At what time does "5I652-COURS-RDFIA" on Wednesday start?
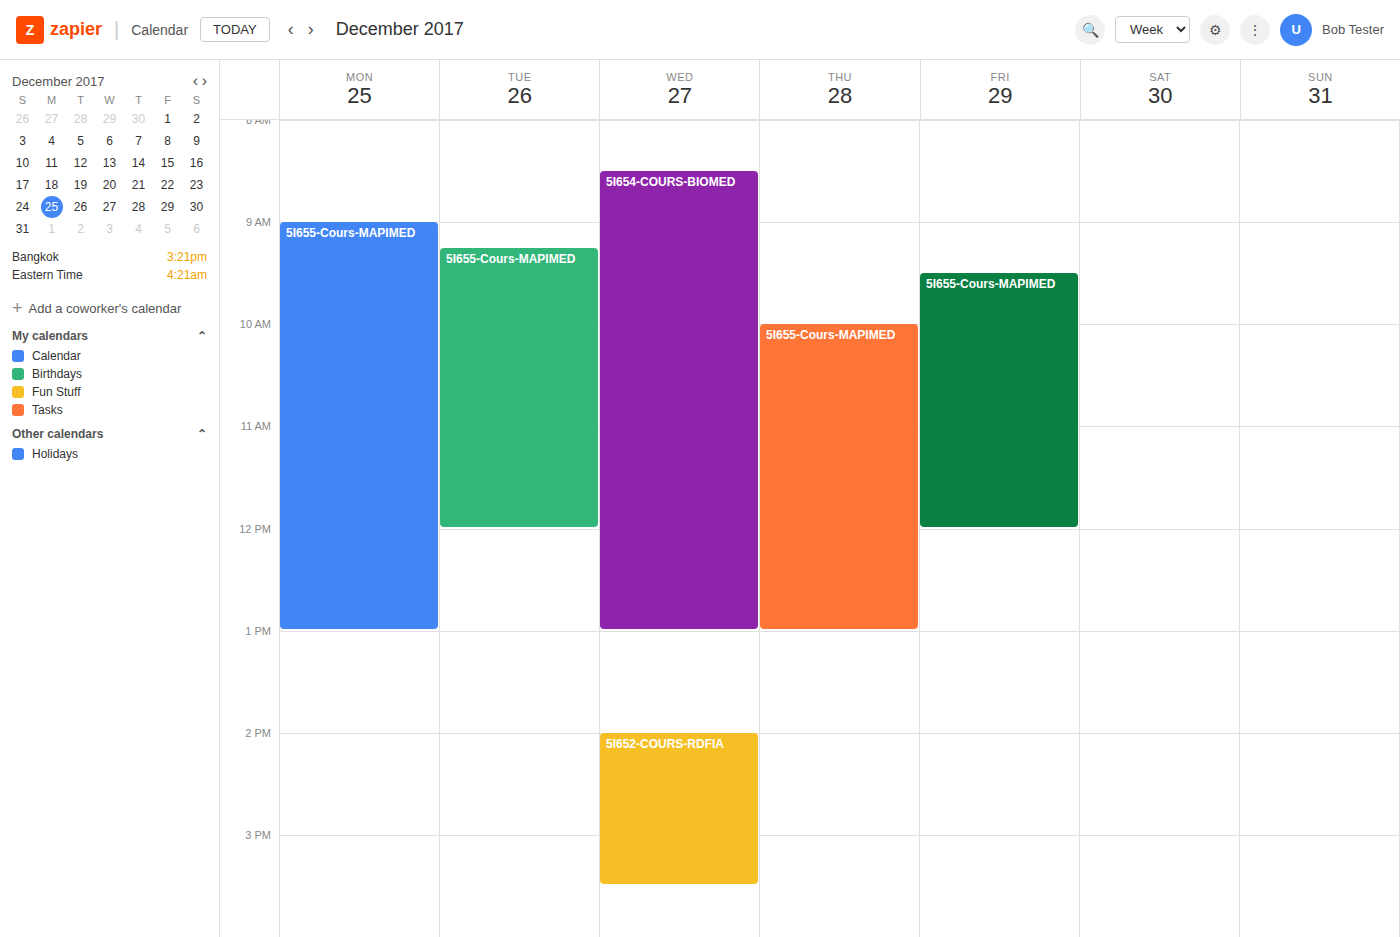
2:00 PM